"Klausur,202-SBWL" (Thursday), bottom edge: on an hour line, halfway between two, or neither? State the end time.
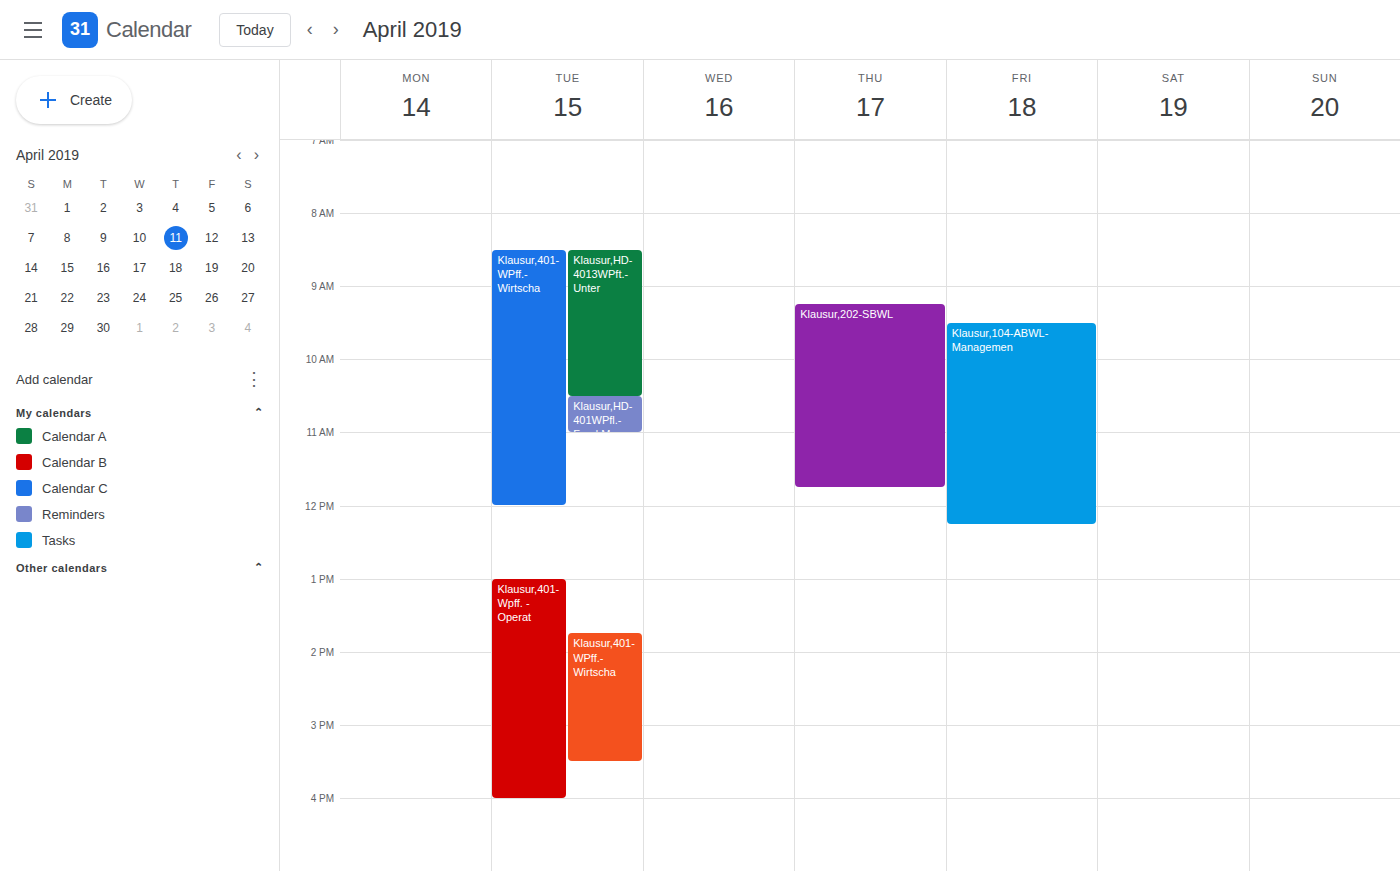
11:45 AM -- neither: three quarters of the way from the 11 AM line to the 12 PM line.